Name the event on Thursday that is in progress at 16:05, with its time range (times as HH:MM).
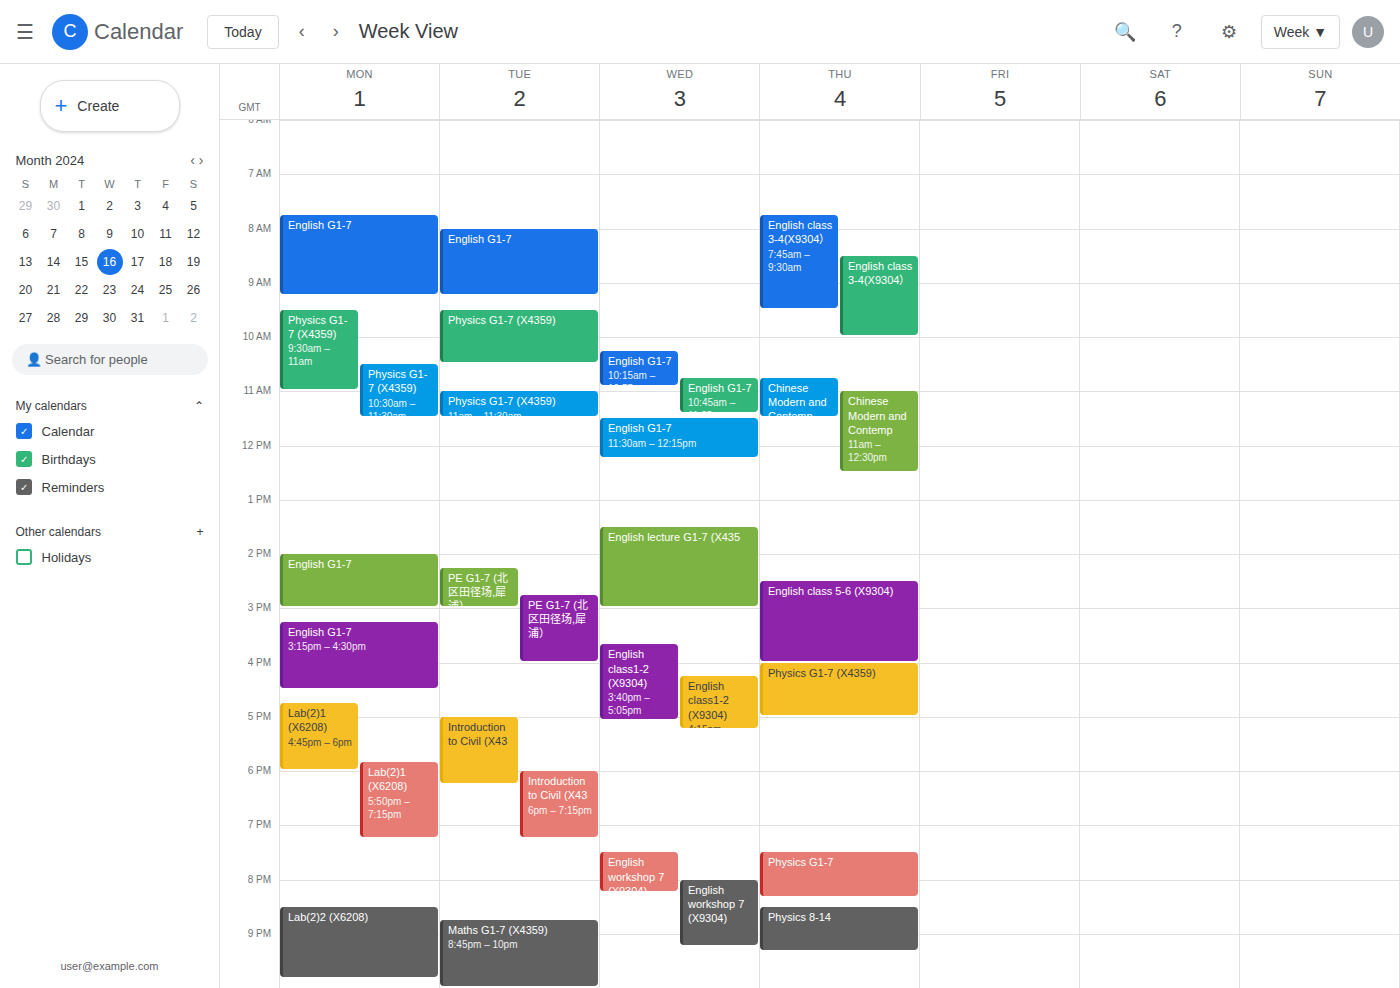
"Physics G1-7 (X4359)", 16:00 to 17:00